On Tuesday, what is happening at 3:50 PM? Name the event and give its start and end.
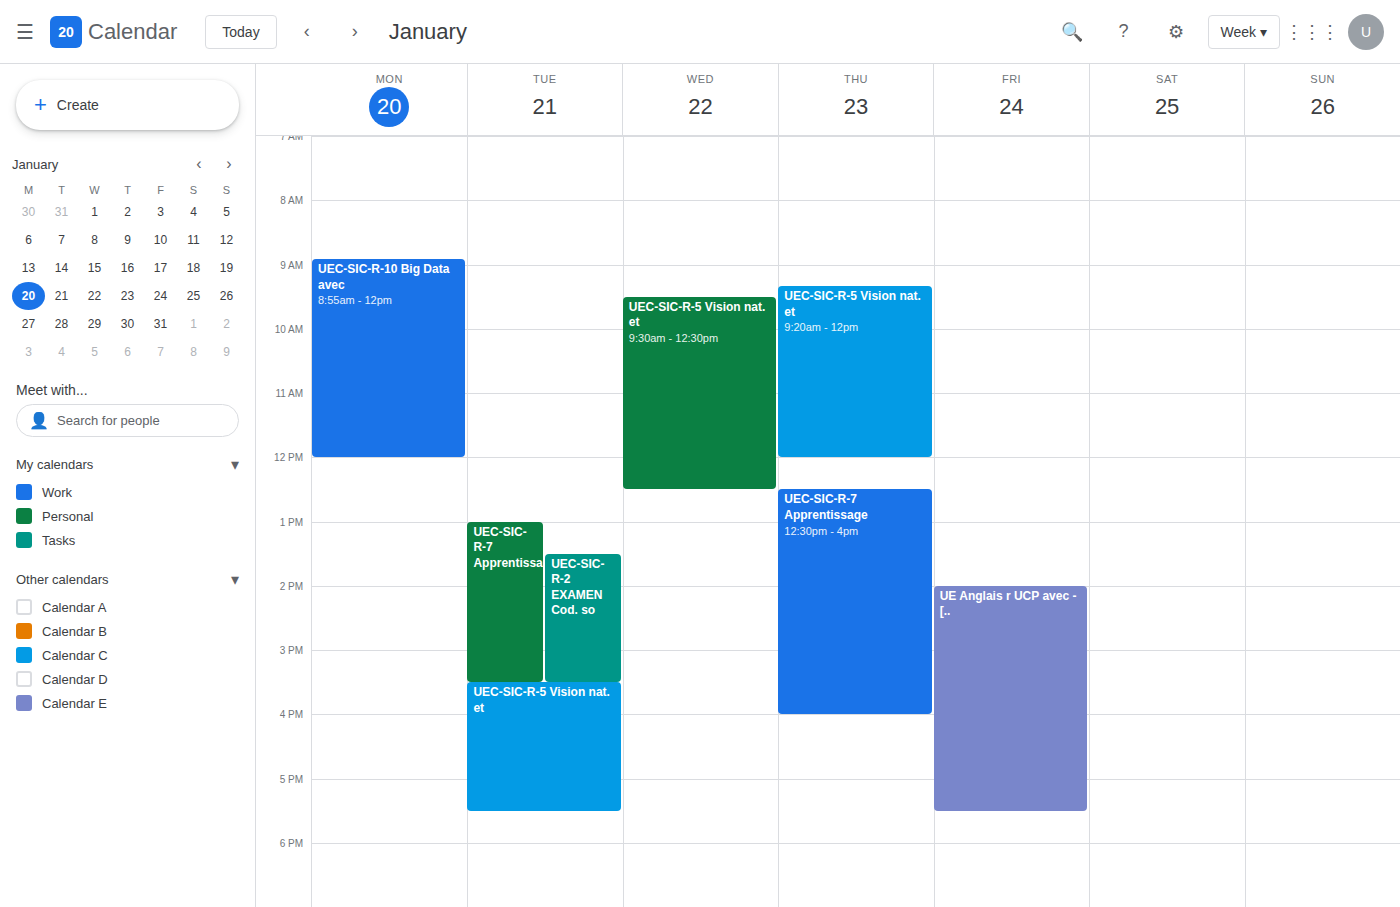
"UEC-SIC-R-5 Vision nat. et", 3:30 PM to 5:30 PM